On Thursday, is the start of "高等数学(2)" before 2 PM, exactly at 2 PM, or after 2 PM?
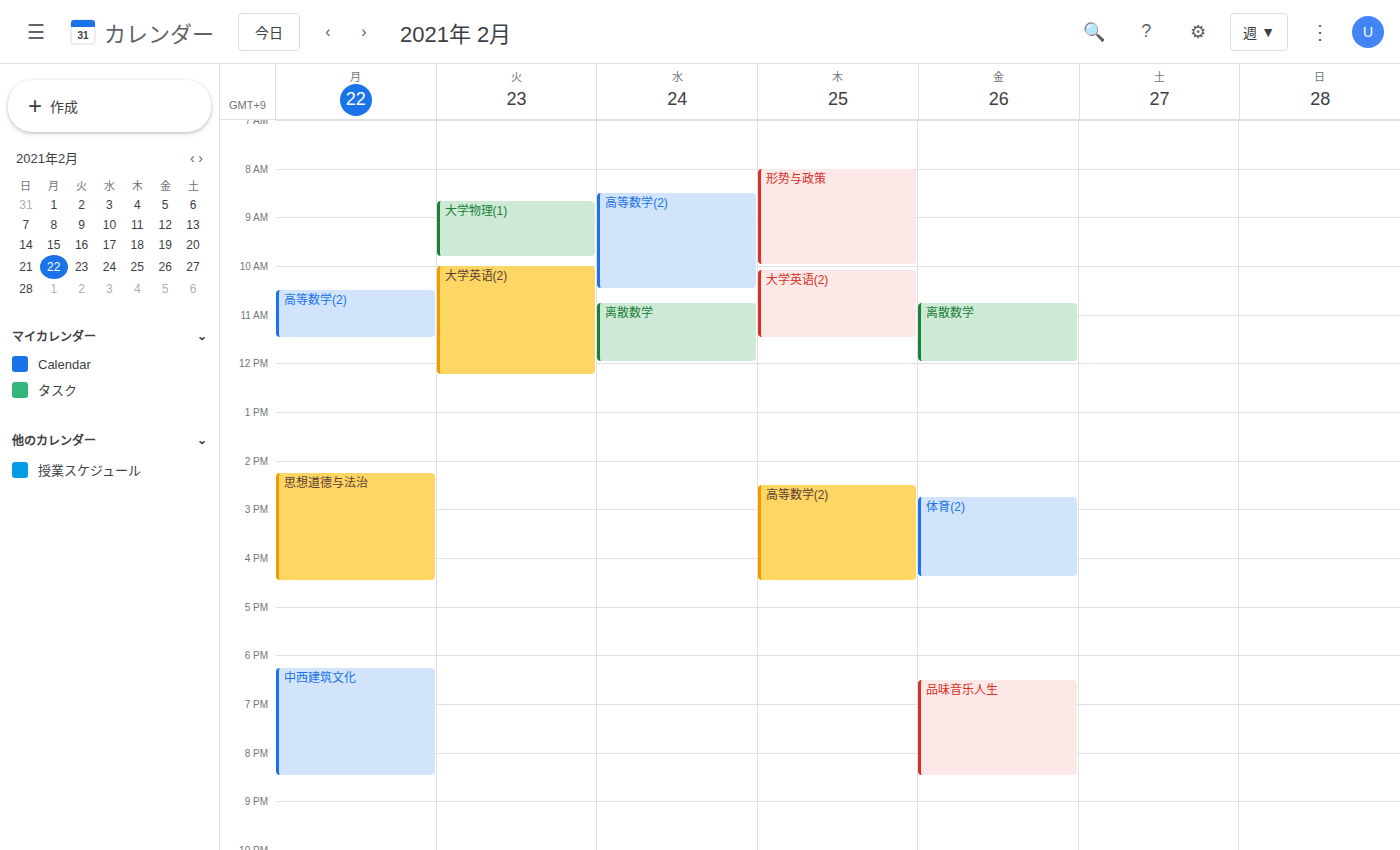
2:30 PM -- after 2 PM, 30 minutes below the 2 PM line.